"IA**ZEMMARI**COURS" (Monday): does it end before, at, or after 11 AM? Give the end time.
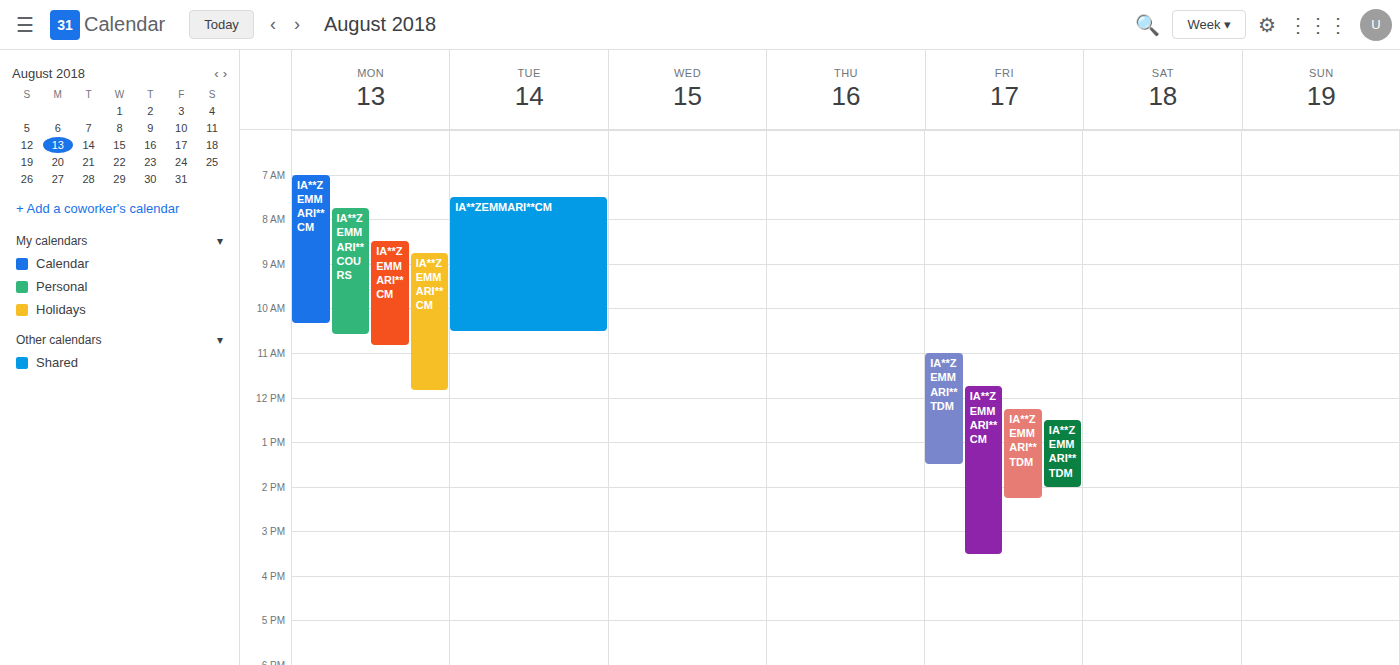
10:35 AM -- before 11 AM, 25 minutes above the 11 AM line.